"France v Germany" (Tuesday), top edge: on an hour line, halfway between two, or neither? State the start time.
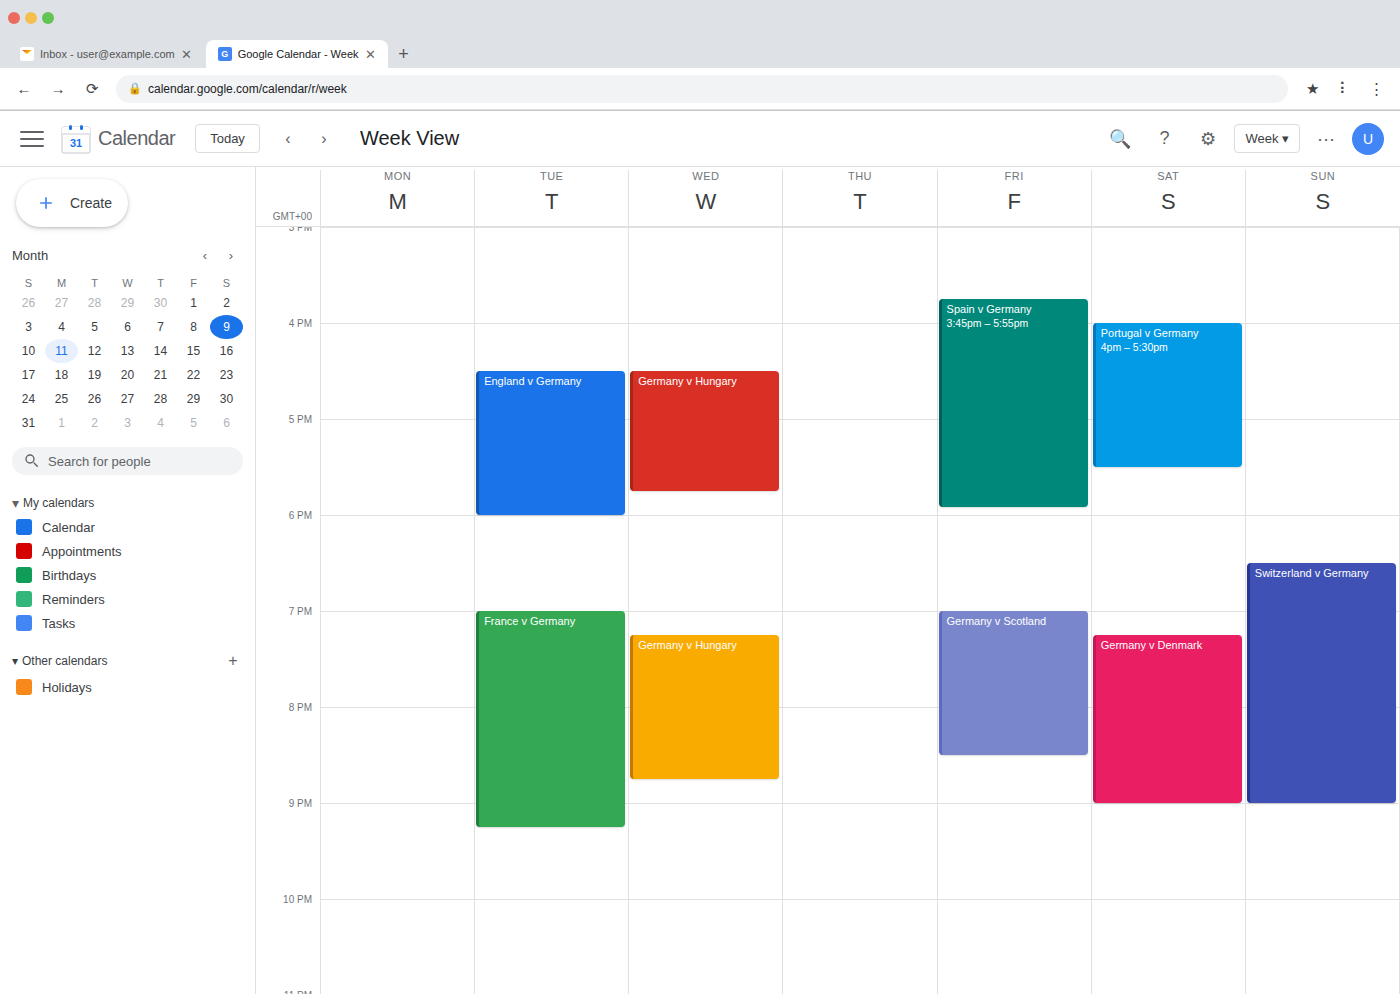
7:00 PM -- exactly on the 7 PM line.